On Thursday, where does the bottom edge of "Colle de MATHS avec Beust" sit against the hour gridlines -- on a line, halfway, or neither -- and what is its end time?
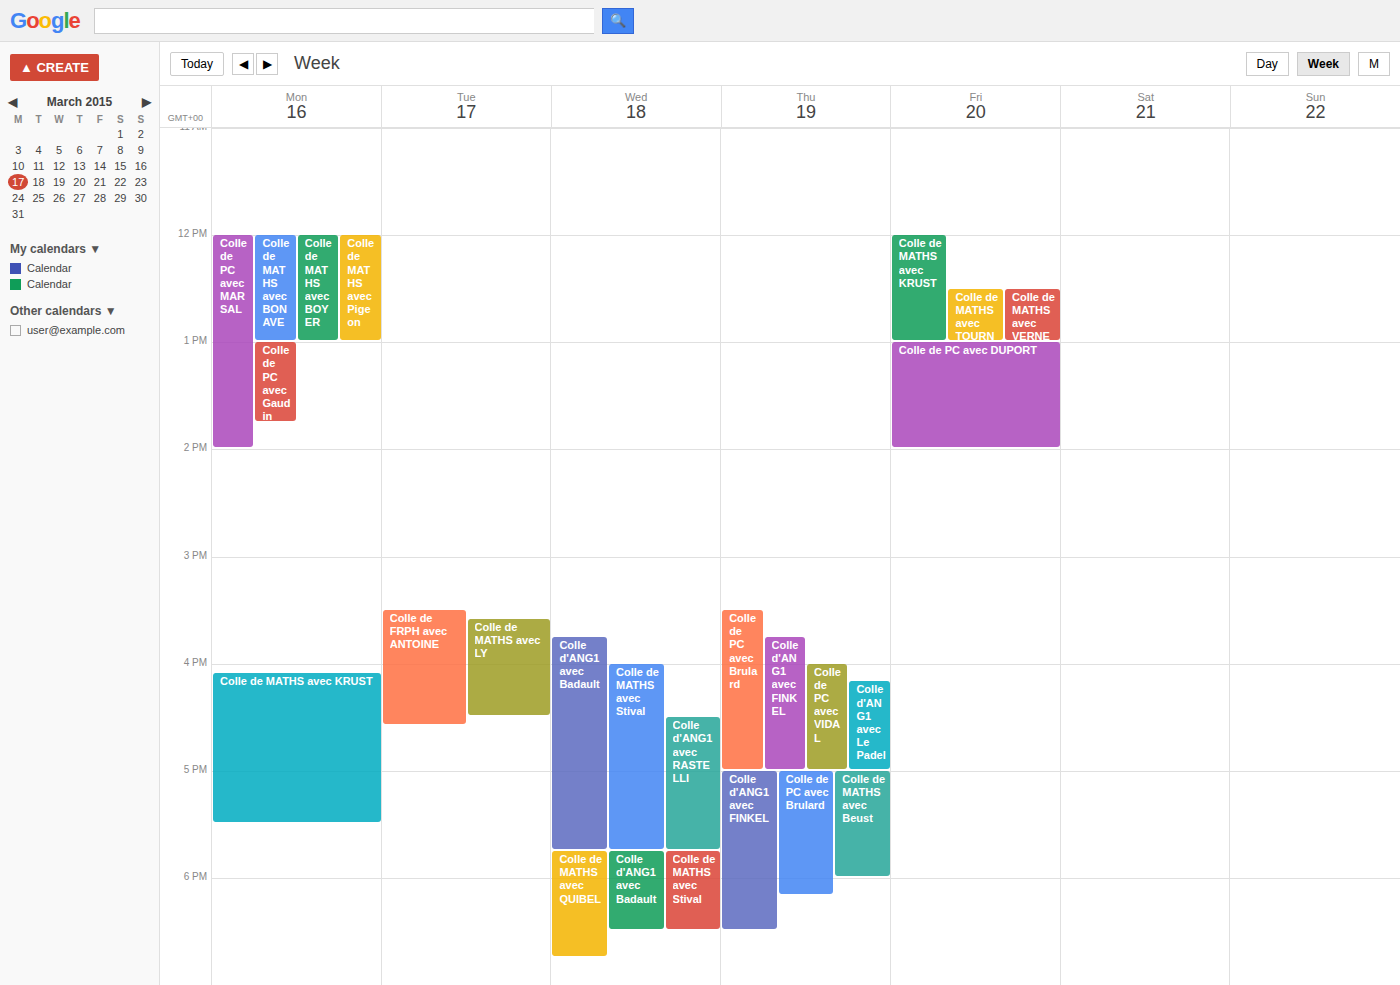
6:00 PM -- exactly on the 6 PM line.